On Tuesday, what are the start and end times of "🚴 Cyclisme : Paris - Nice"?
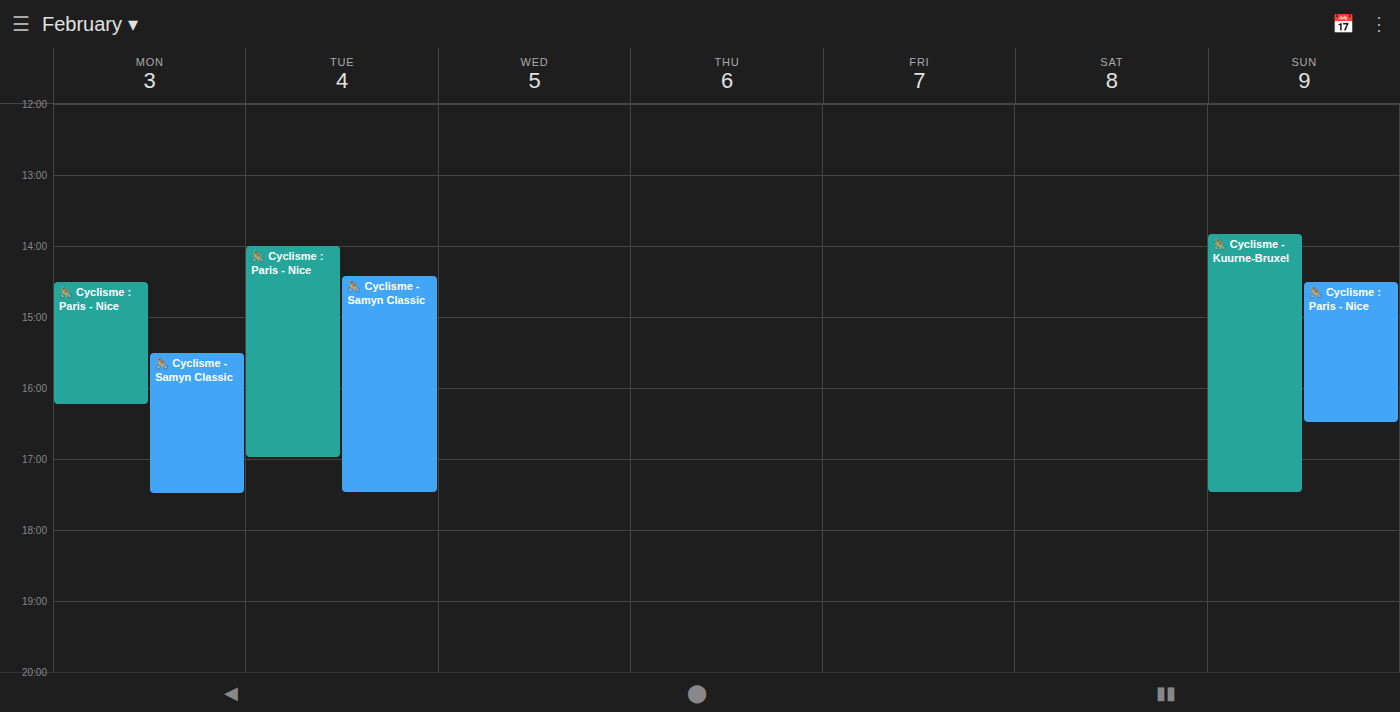
14:00 to 17:00